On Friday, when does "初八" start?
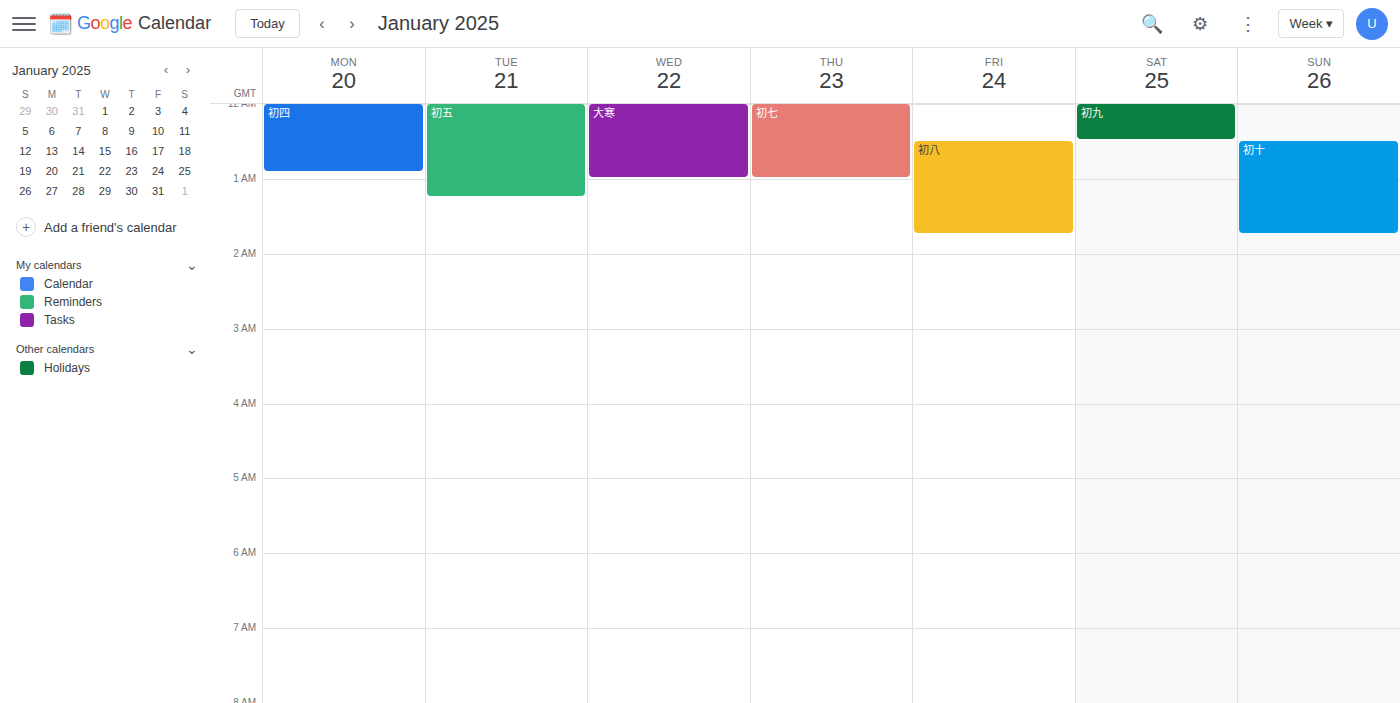
12:30 AM